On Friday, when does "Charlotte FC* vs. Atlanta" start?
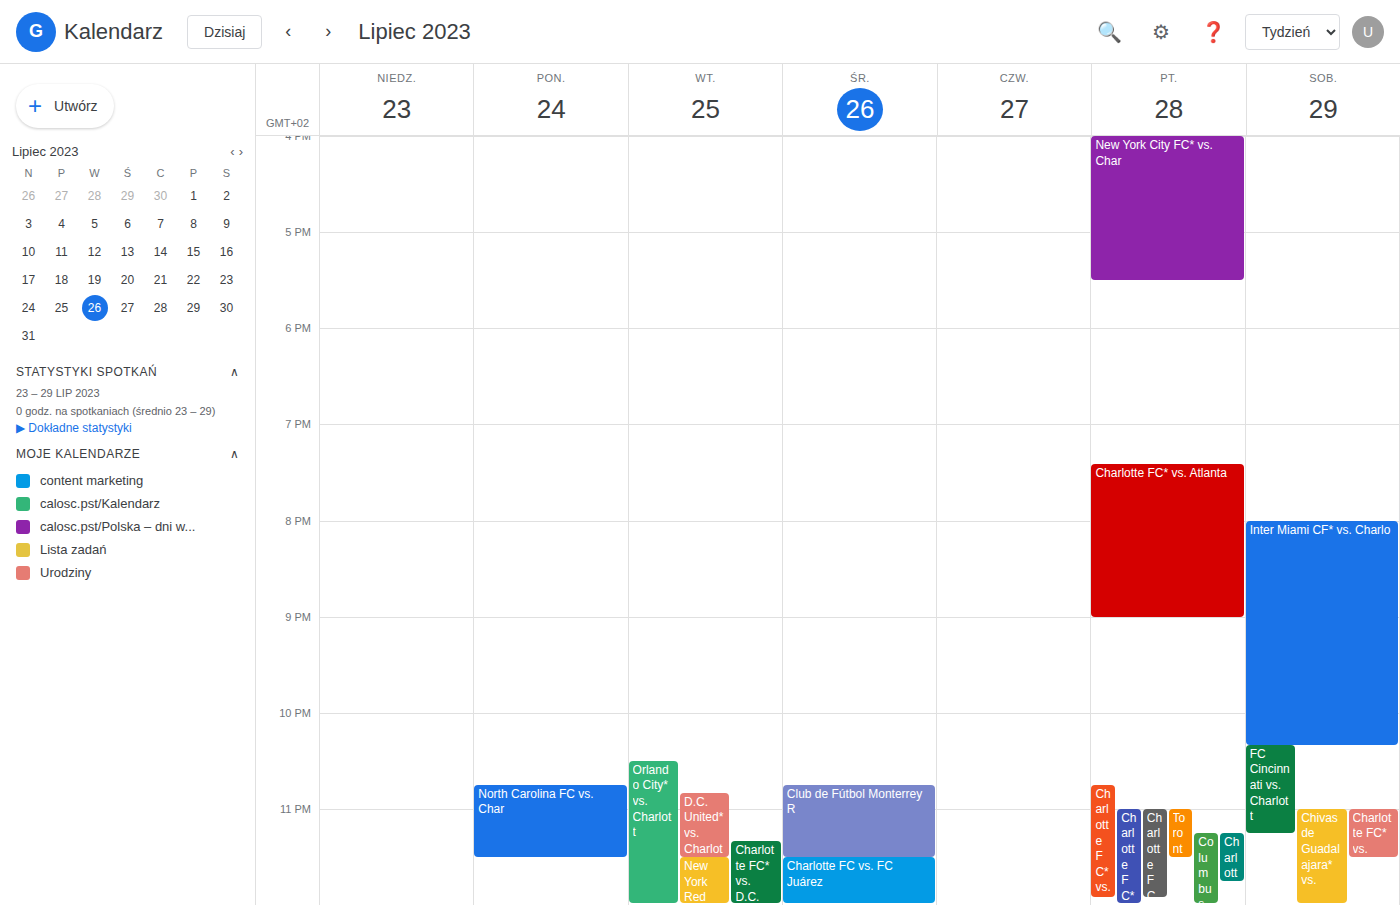
7:25 PM